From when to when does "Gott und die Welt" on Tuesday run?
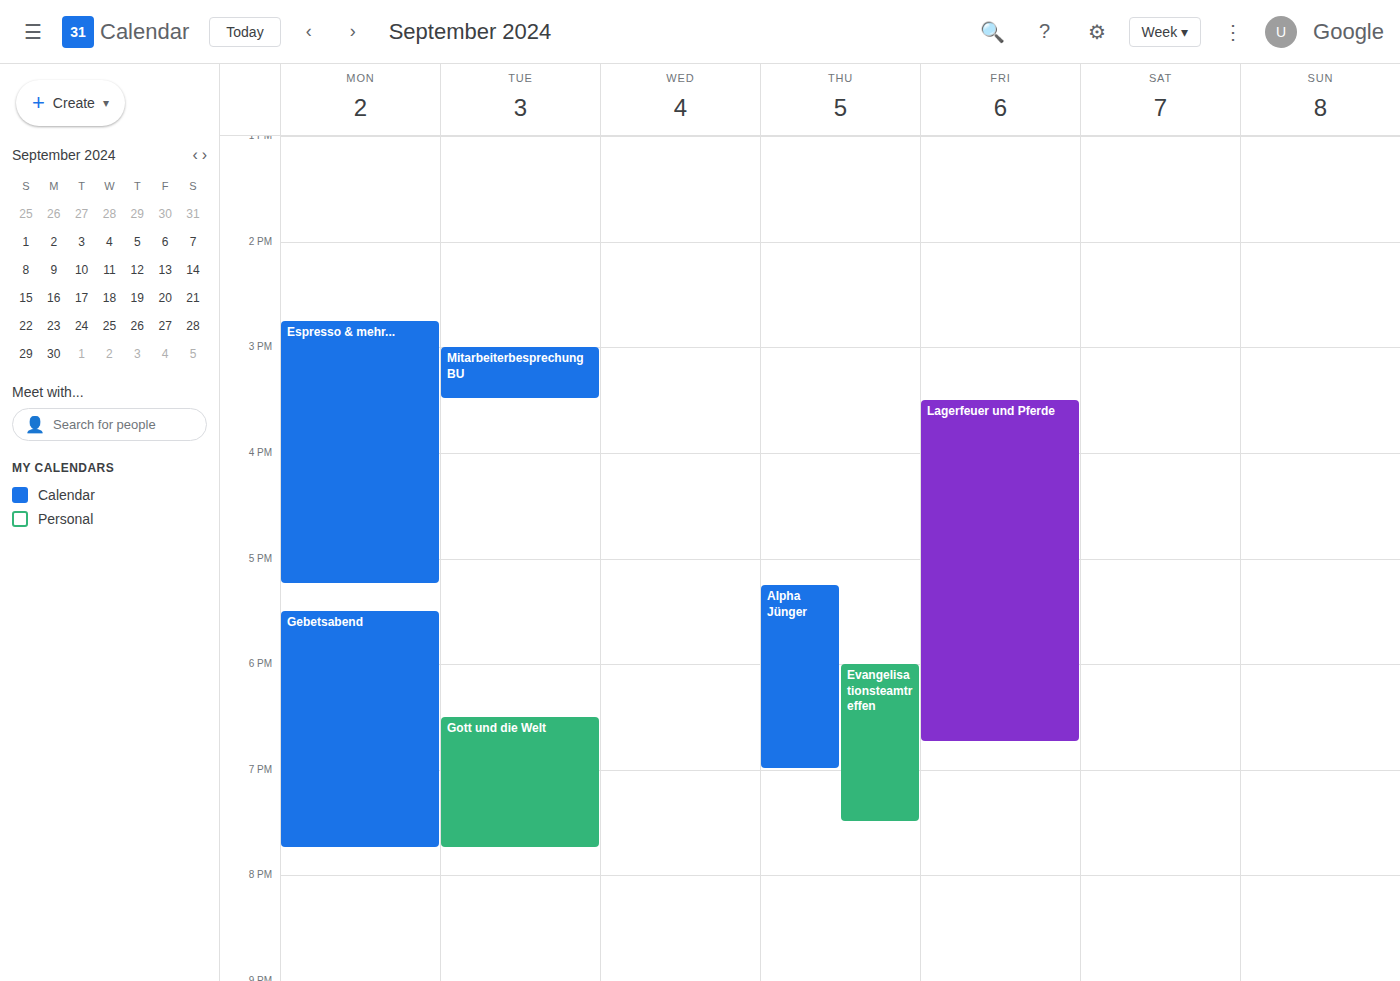
6:30 PM to 7:45 PM